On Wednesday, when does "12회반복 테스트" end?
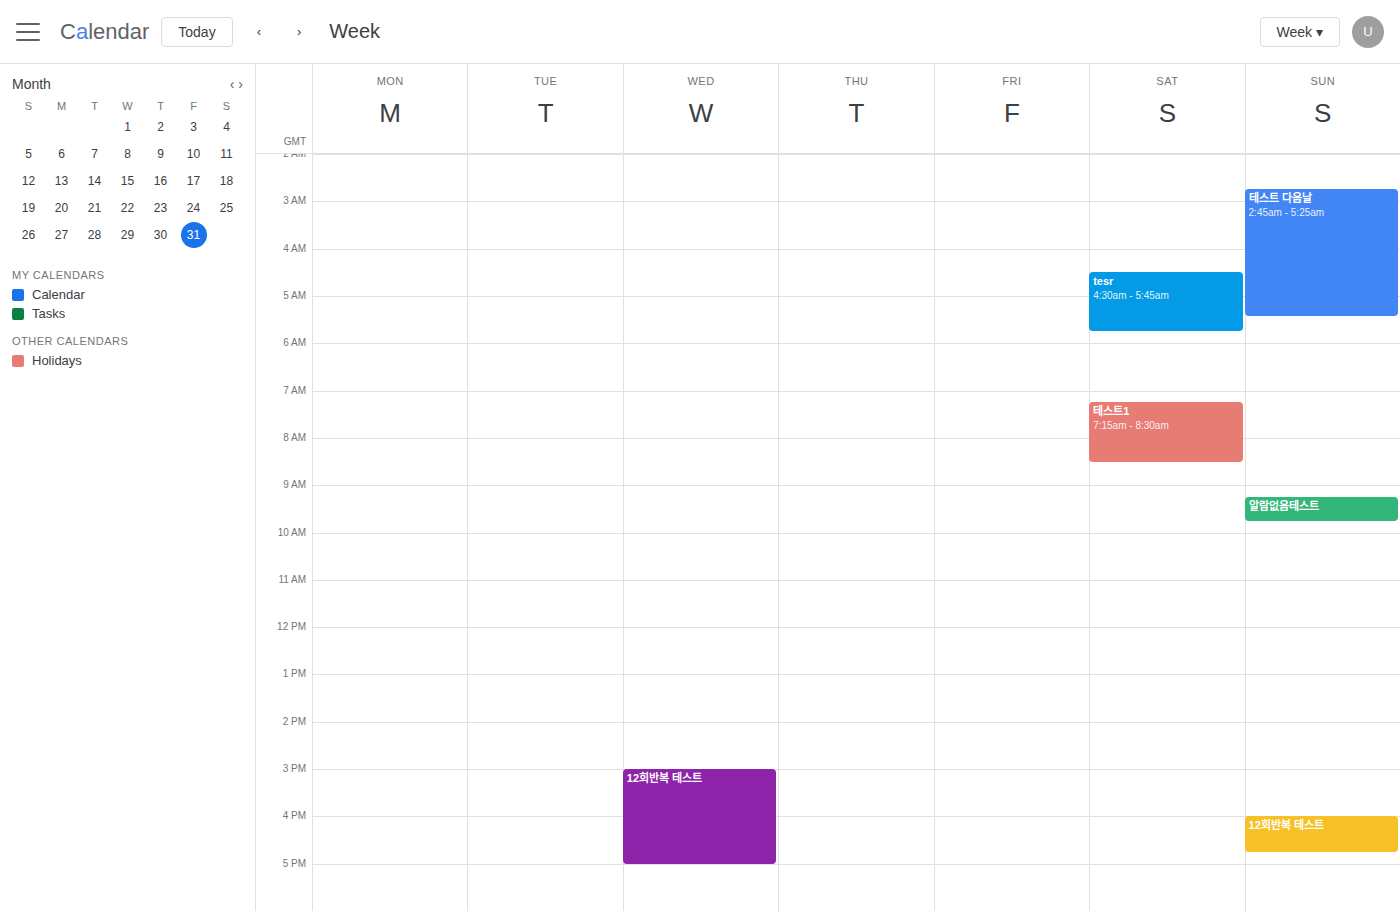
5:00 PM